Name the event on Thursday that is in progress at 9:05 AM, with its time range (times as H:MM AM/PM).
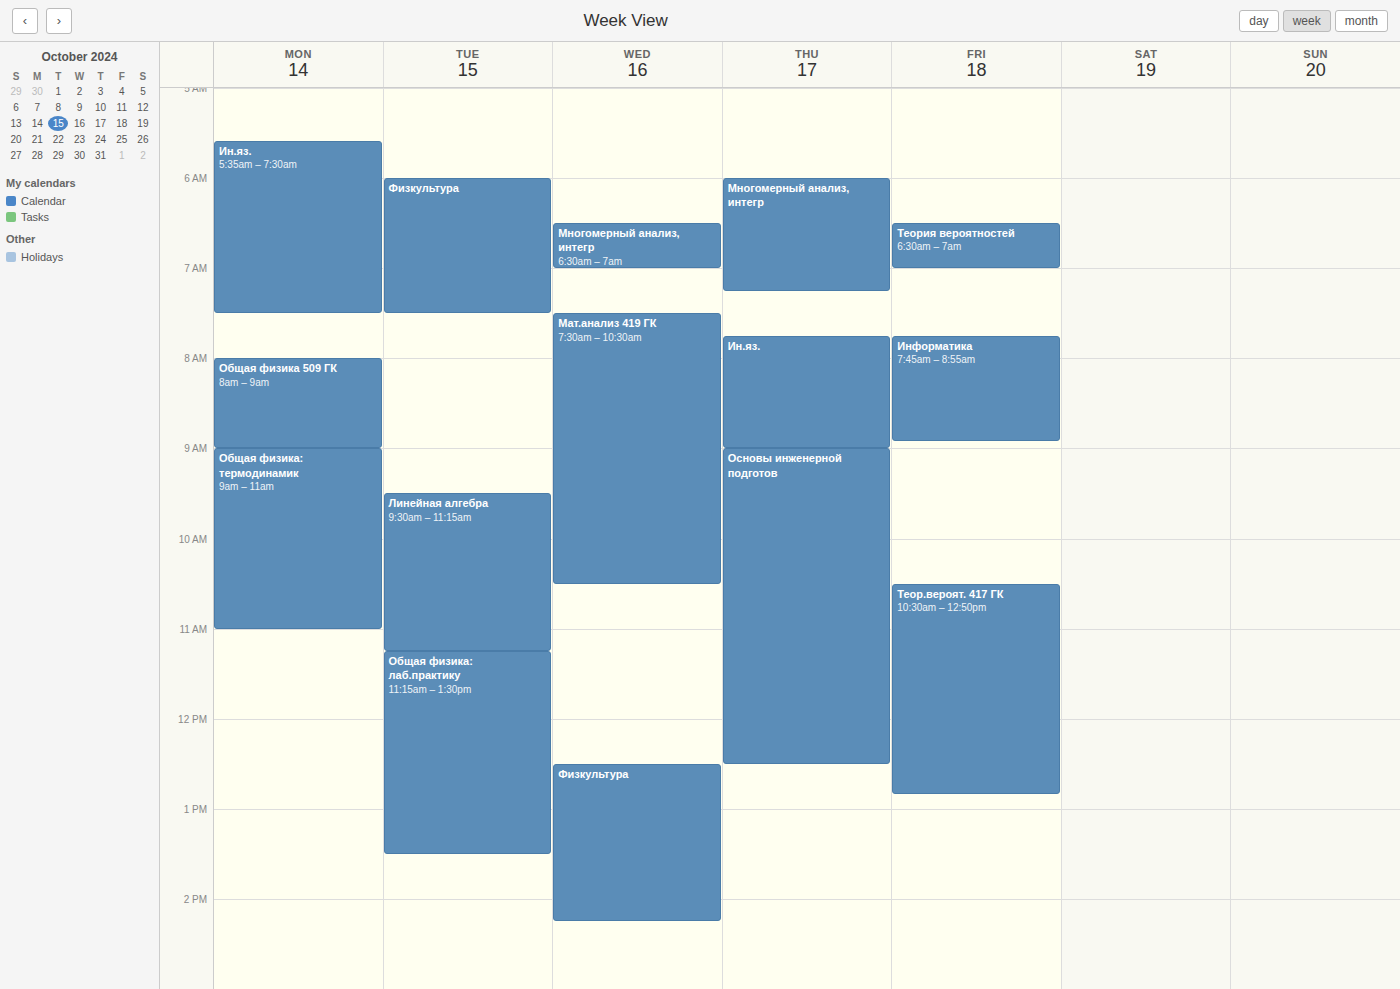
"Основы инженерной подготов", 9:00 AM to 12:30 PM